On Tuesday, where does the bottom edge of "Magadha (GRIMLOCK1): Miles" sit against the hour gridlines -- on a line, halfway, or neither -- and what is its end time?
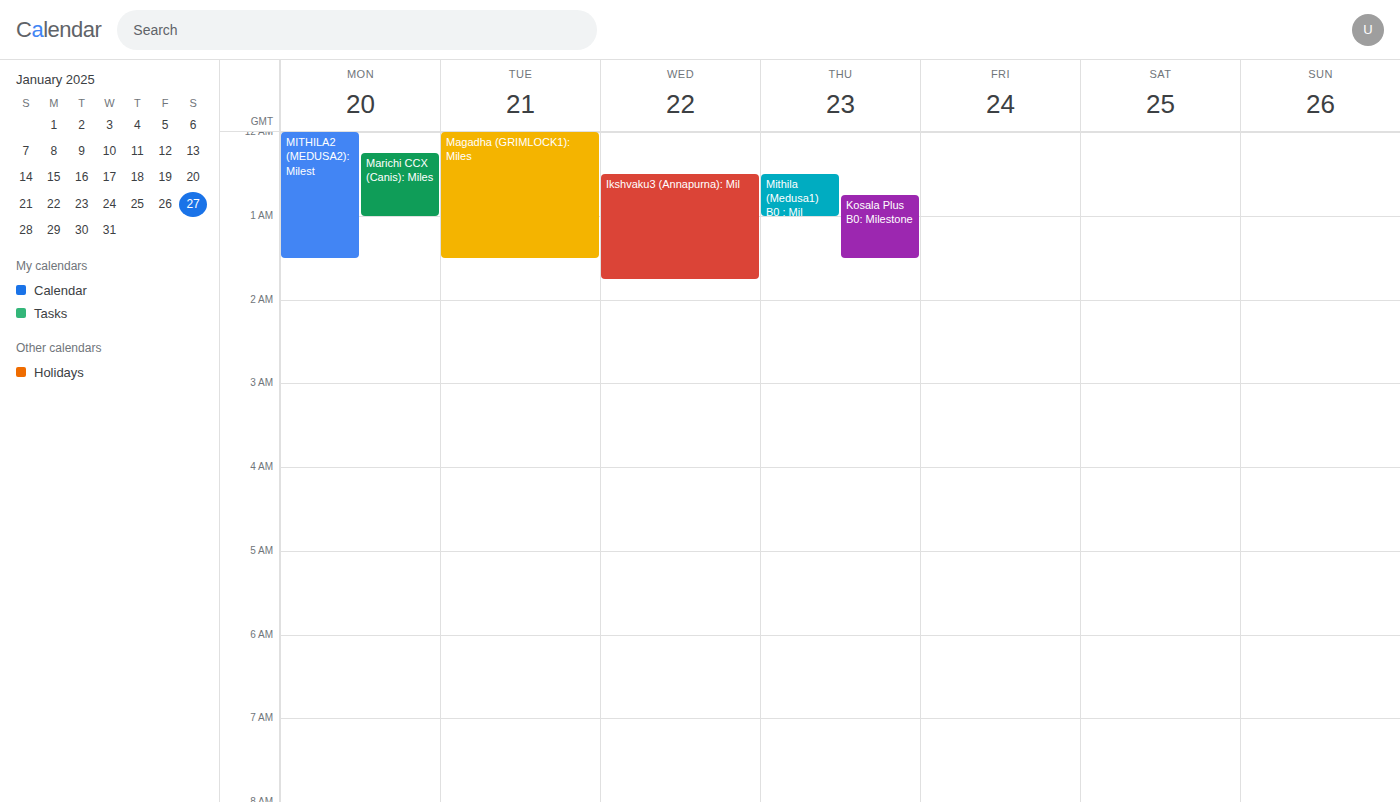
1:30 AM -- halfway between the 1 AM and 2 AM lines.